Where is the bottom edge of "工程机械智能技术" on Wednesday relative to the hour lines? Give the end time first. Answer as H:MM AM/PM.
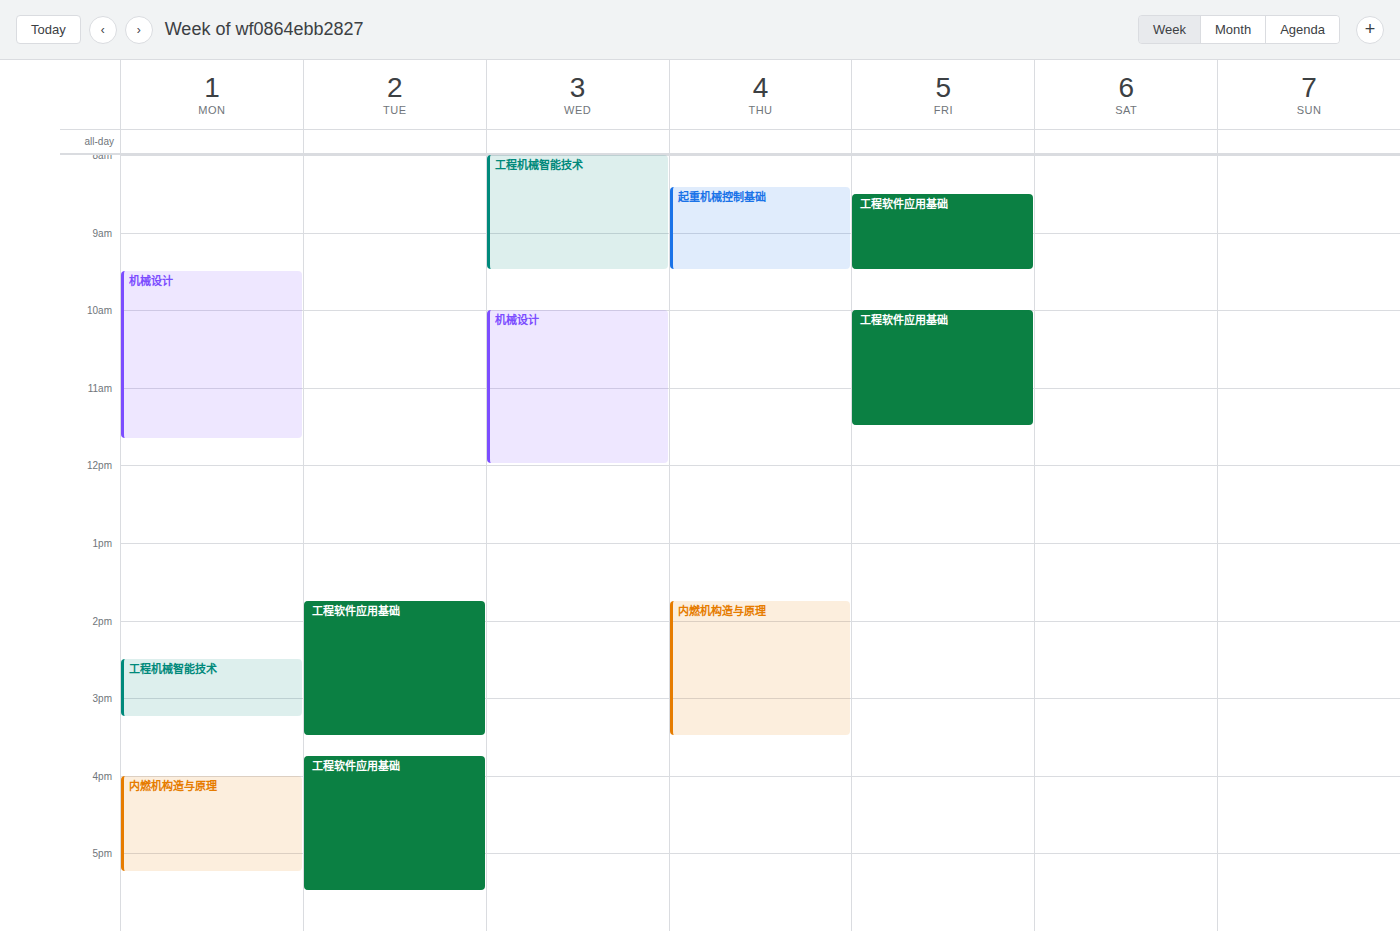
9:30 AM -- halfway between the 9 AM and 10 AM lines.